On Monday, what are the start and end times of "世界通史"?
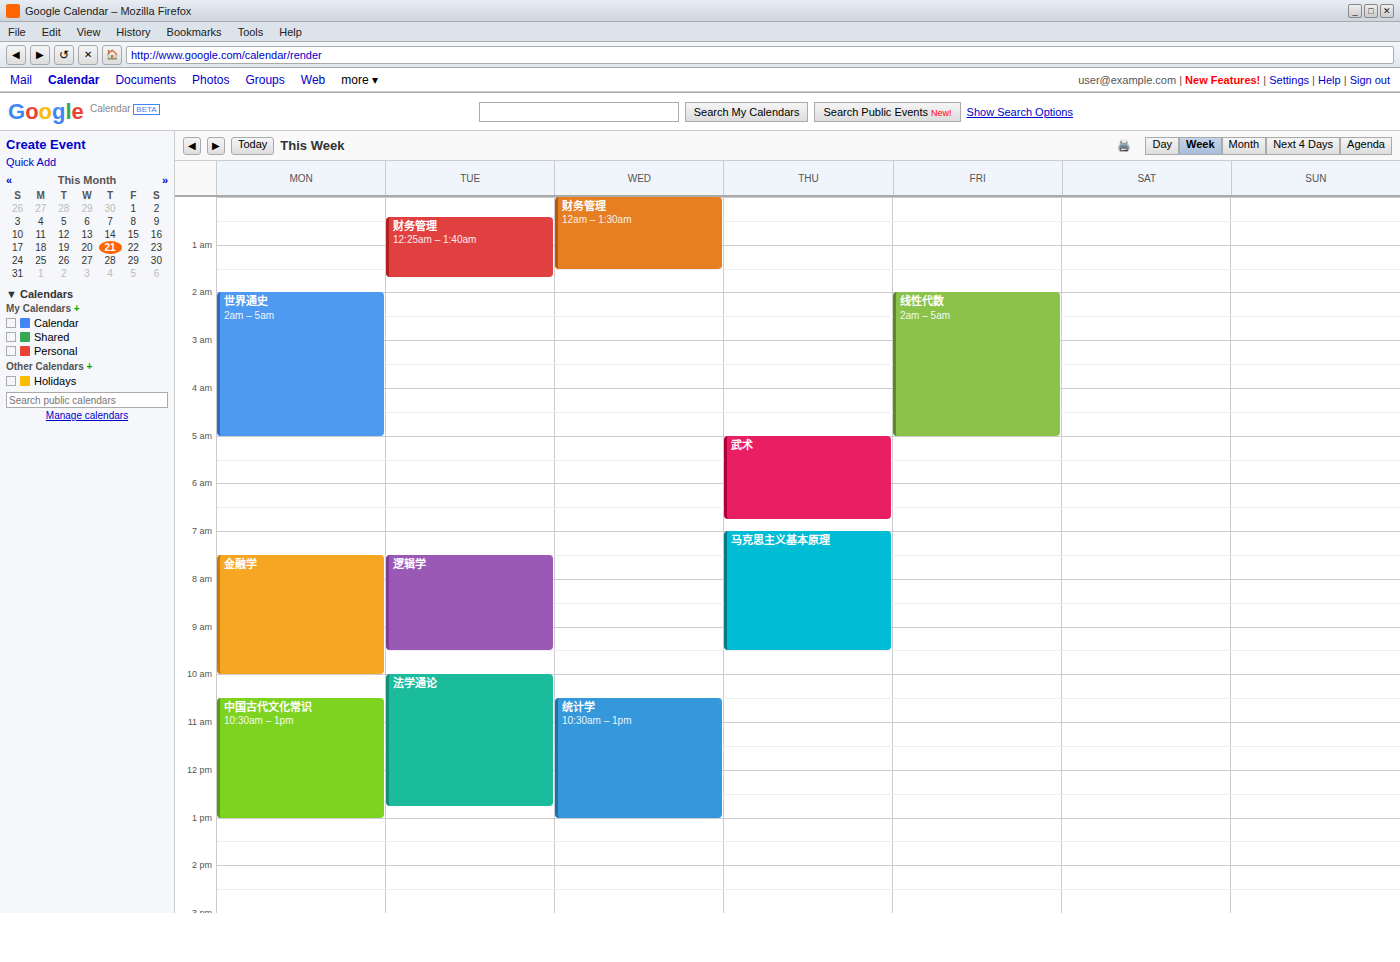
2:00 AM to 5:00 AM